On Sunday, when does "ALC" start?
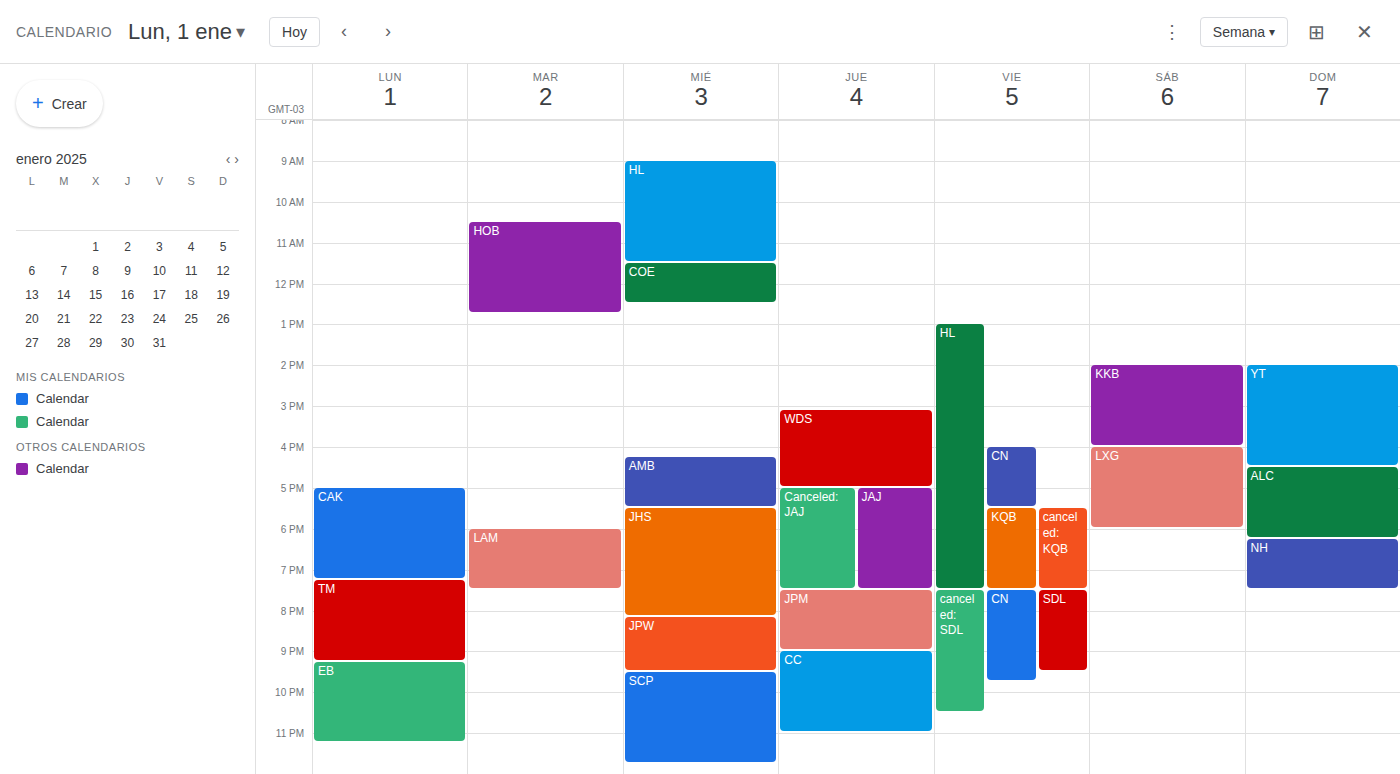
4:30 PM